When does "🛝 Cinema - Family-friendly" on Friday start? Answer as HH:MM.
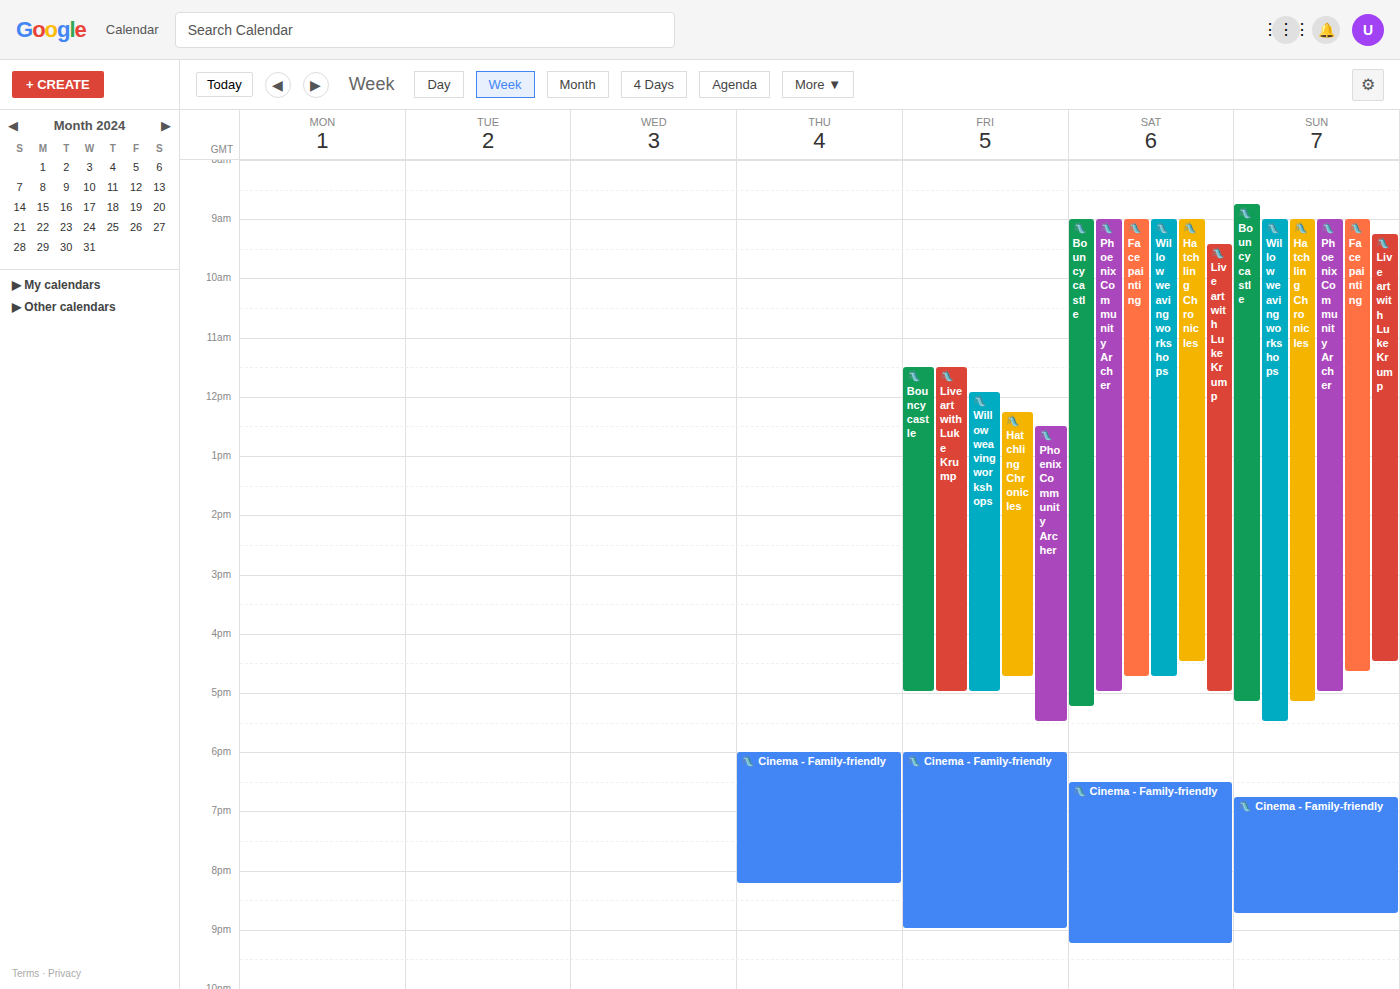
18:00